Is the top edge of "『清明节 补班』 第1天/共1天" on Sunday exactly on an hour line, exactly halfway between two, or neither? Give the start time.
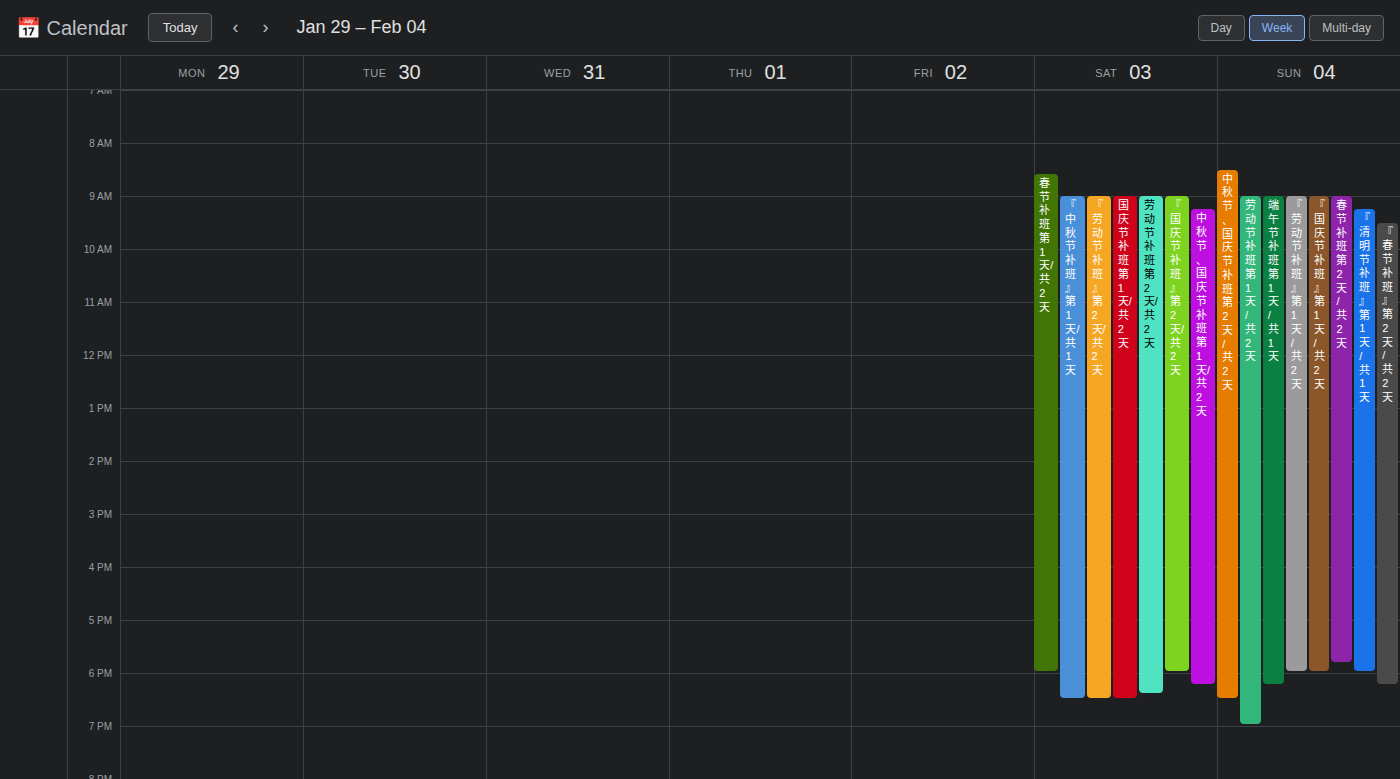
9:15 AM -- neither: a quarter of the way from the 9 AM line to the 10 AM line.